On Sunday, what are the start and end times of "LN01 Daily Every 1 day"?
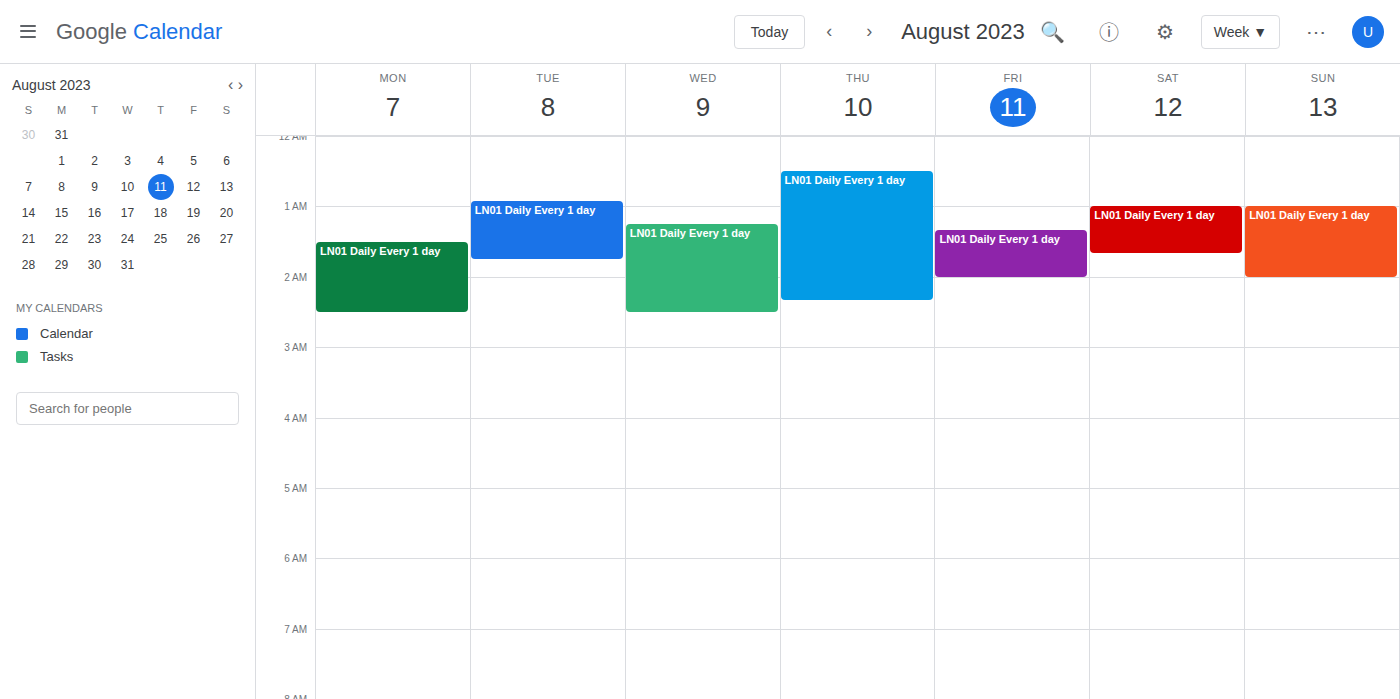
1:00 AM to 2:00 AM